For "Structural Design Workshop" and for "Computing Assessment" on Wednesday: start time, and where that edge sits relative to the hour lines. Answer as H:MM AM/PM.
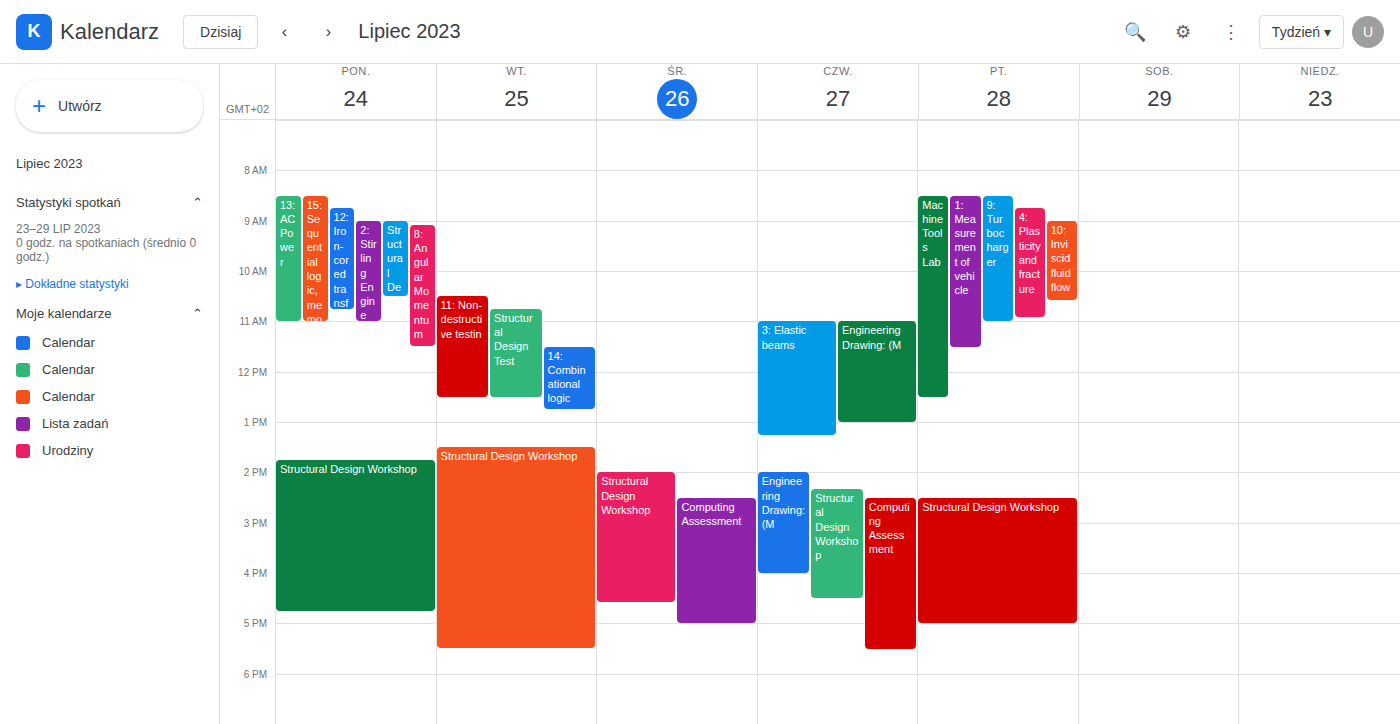
"Structural Design Workshop": 2:00 PM, exactly on the 2 PM line. "Computing Assessment": 2:30 PM, halfway between the 2 PM and 3 PM lines.